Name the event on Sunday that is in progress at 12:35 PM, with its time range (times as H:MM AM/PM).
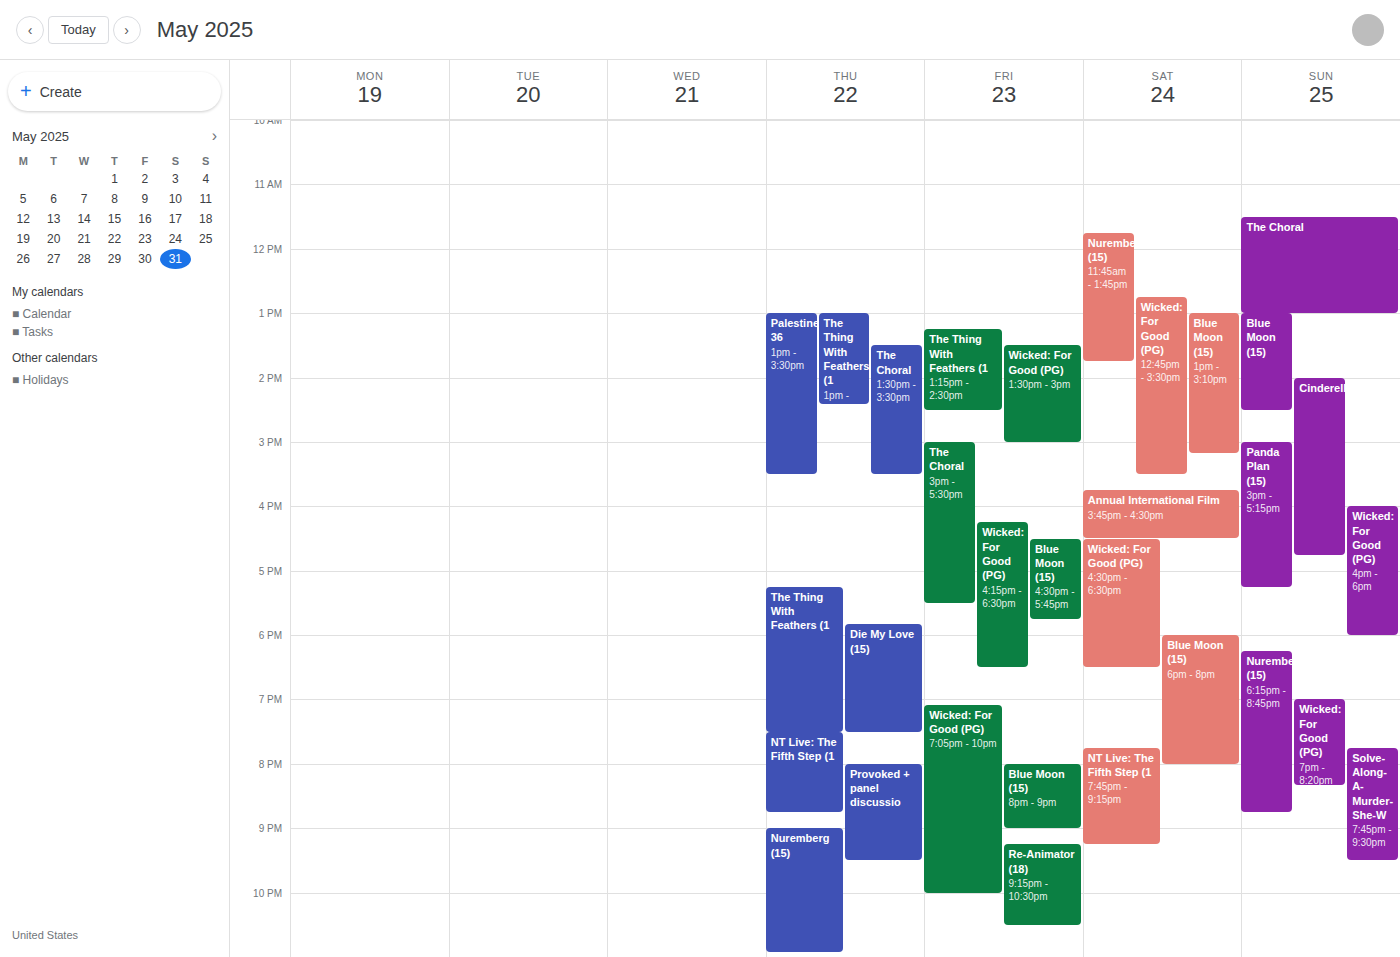
"The Choral", 11:30 AM to 1:00 PM